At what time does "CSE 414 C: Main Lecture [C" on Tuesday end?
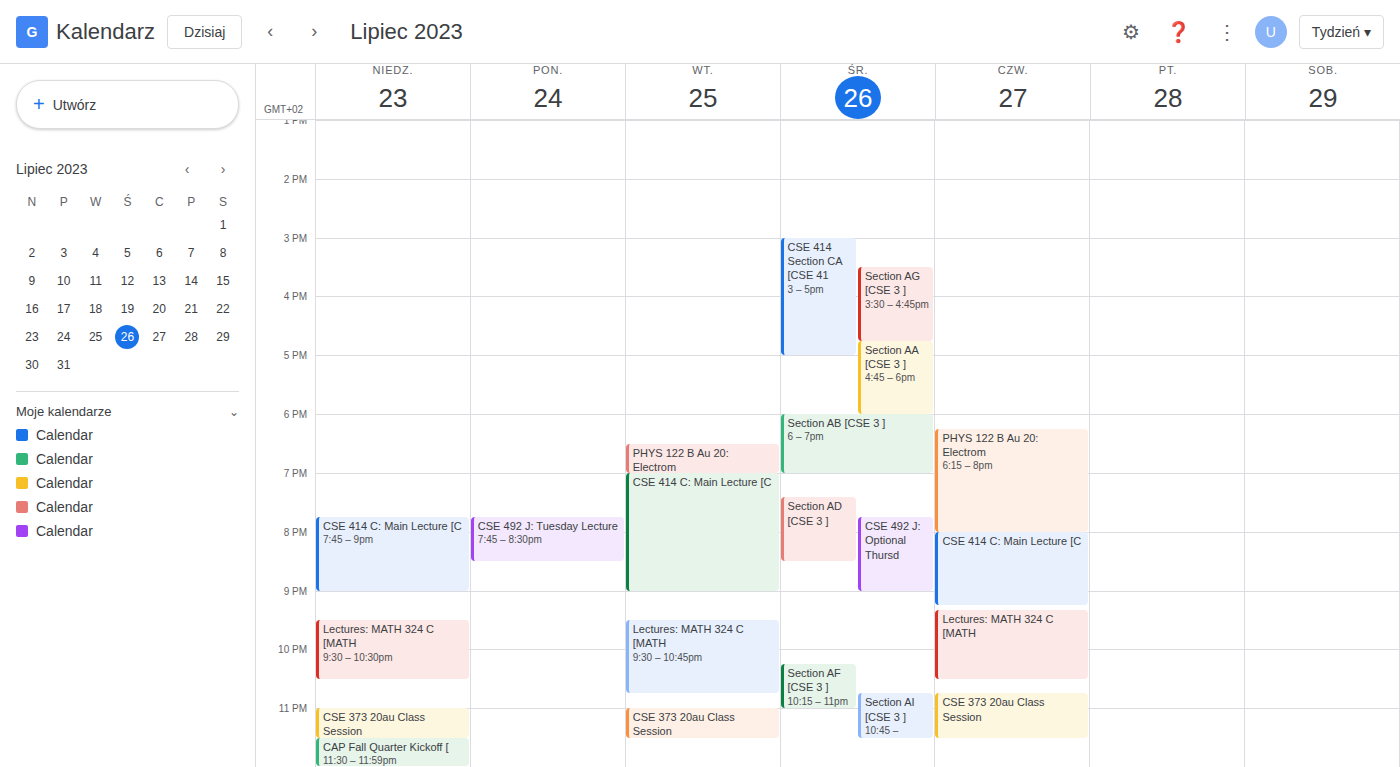
9:00 PM